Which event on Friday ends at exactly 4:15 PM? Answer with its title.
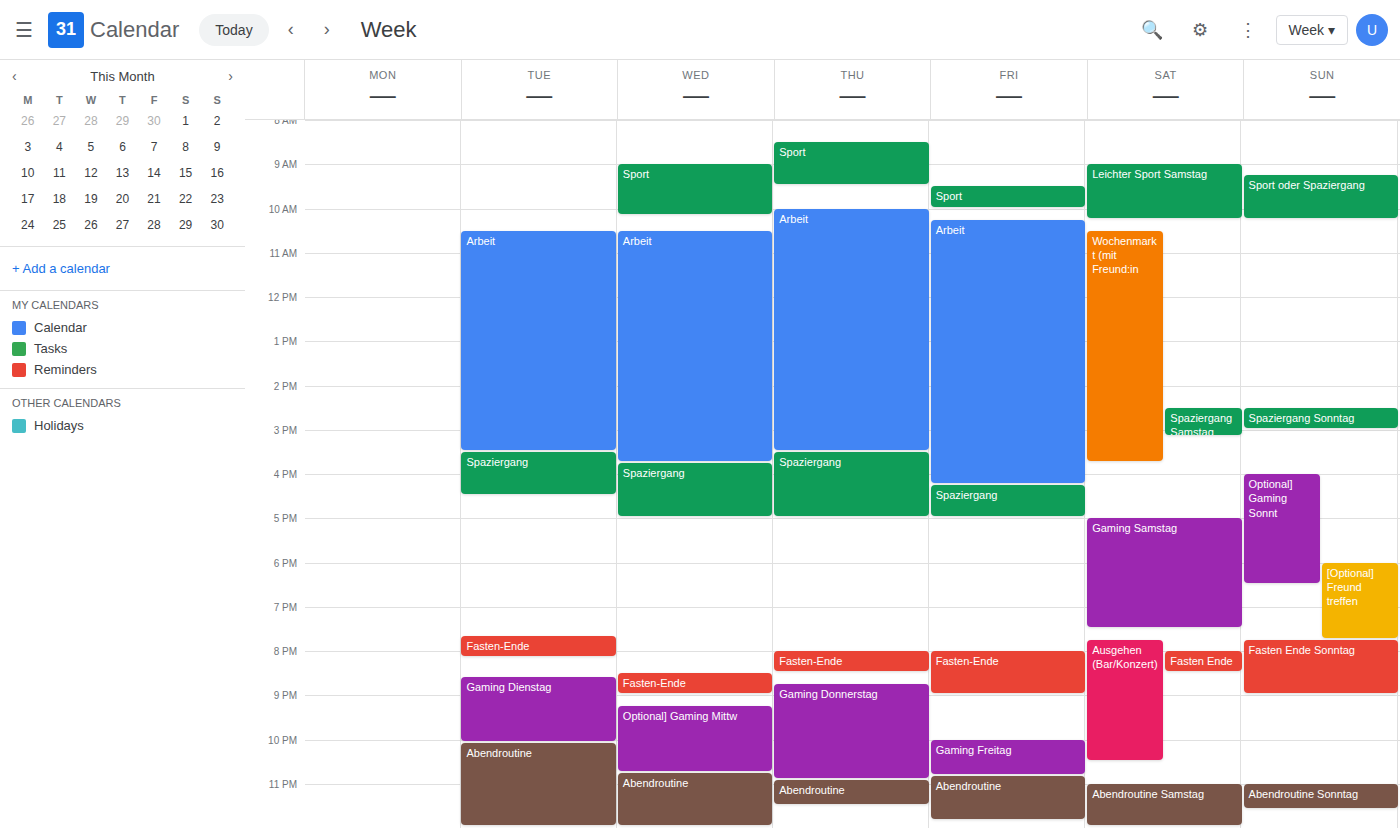
"Arbeit"